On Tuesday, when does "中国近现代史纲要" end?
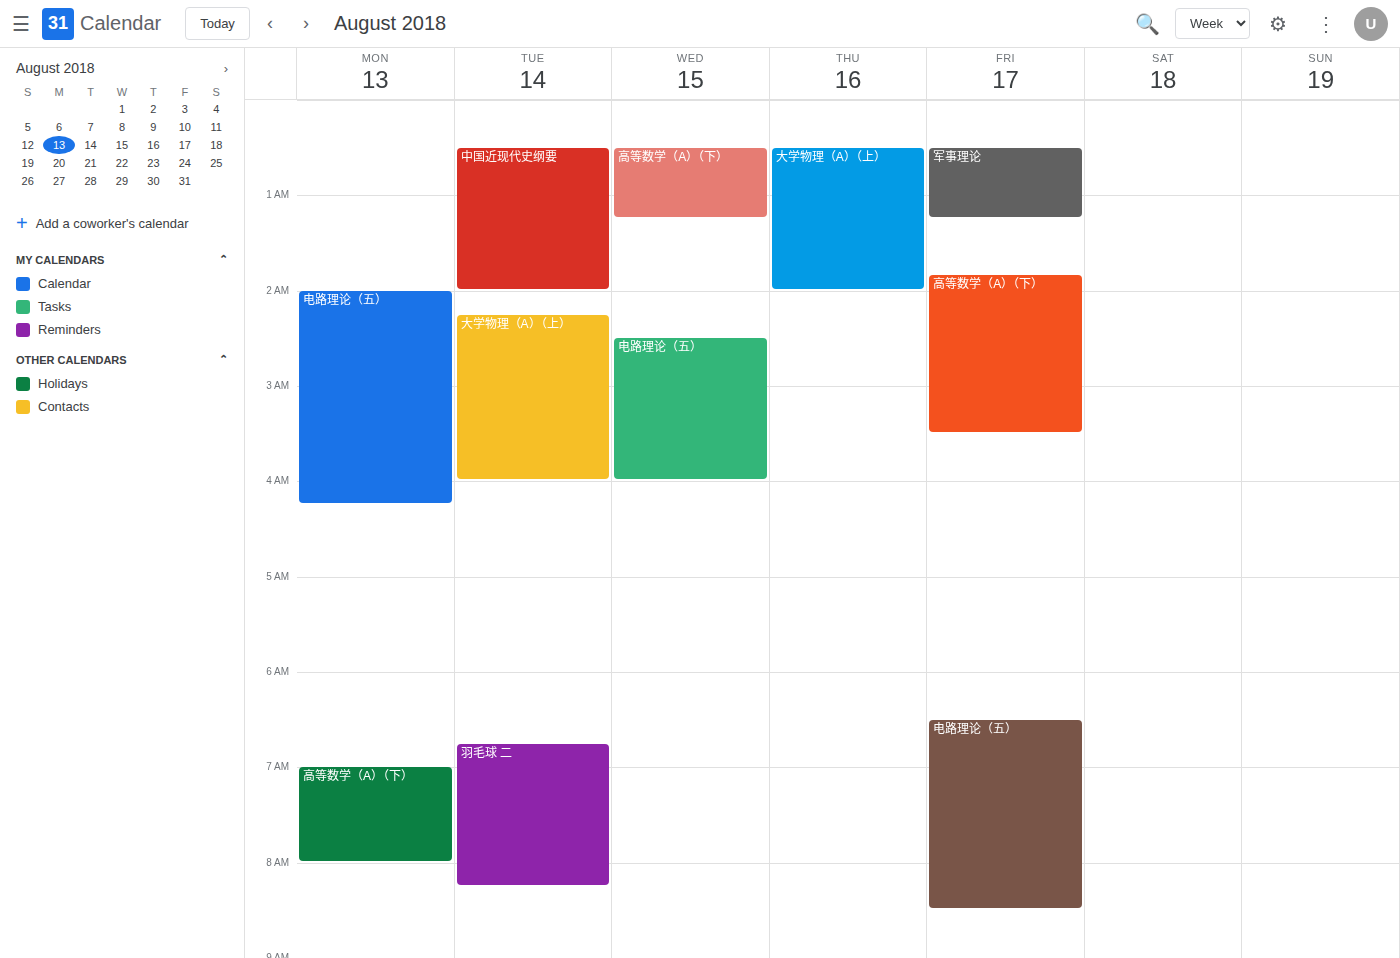
2:00 AM